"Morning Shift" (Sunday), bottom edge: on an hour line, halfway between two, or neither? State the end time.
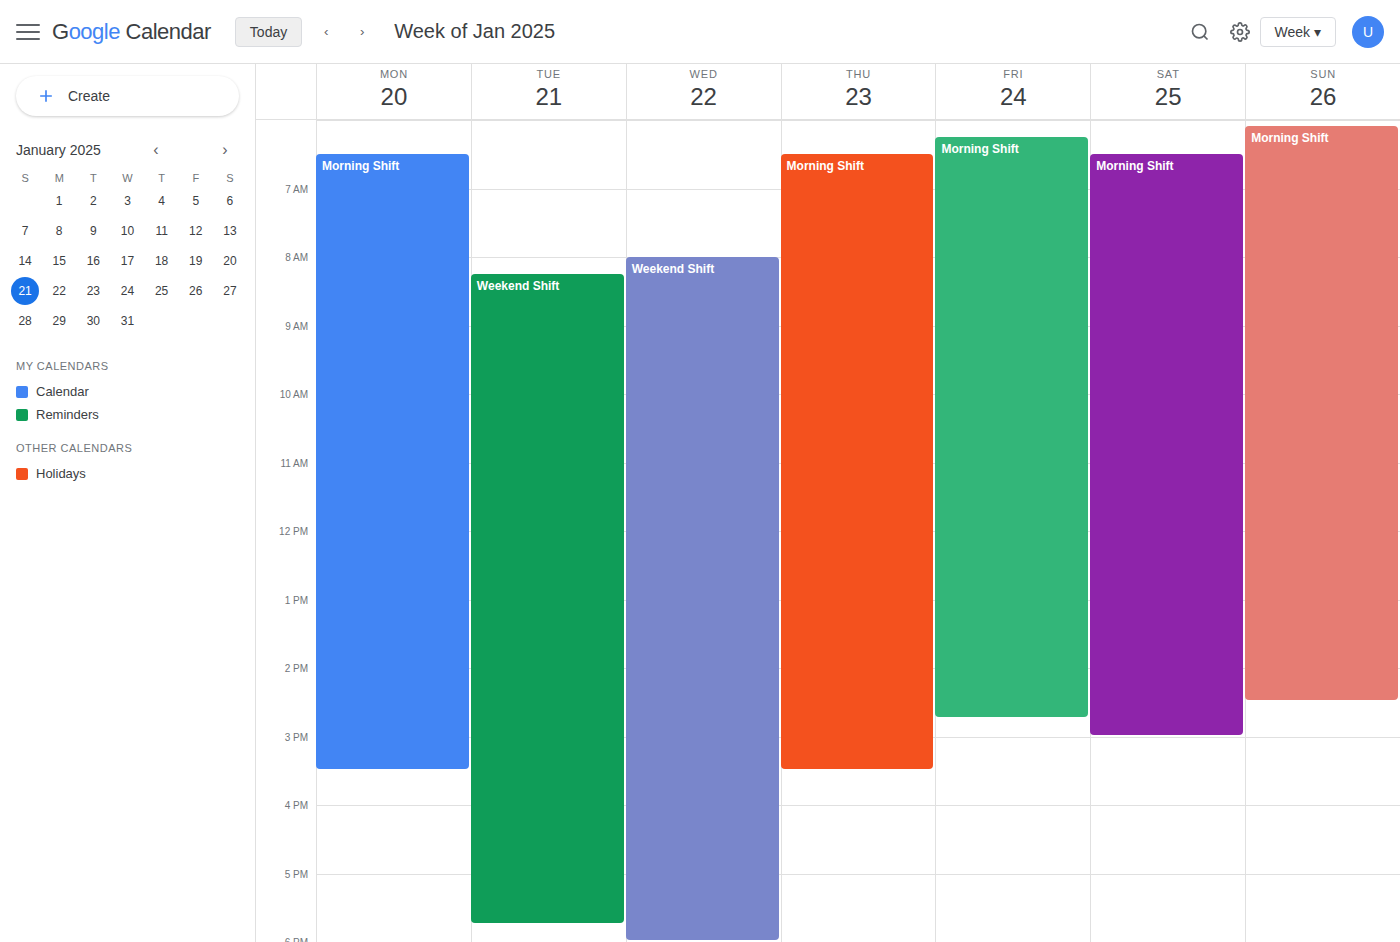
2:30 PM -- halfway between the 2 PM and 3 PM lines.